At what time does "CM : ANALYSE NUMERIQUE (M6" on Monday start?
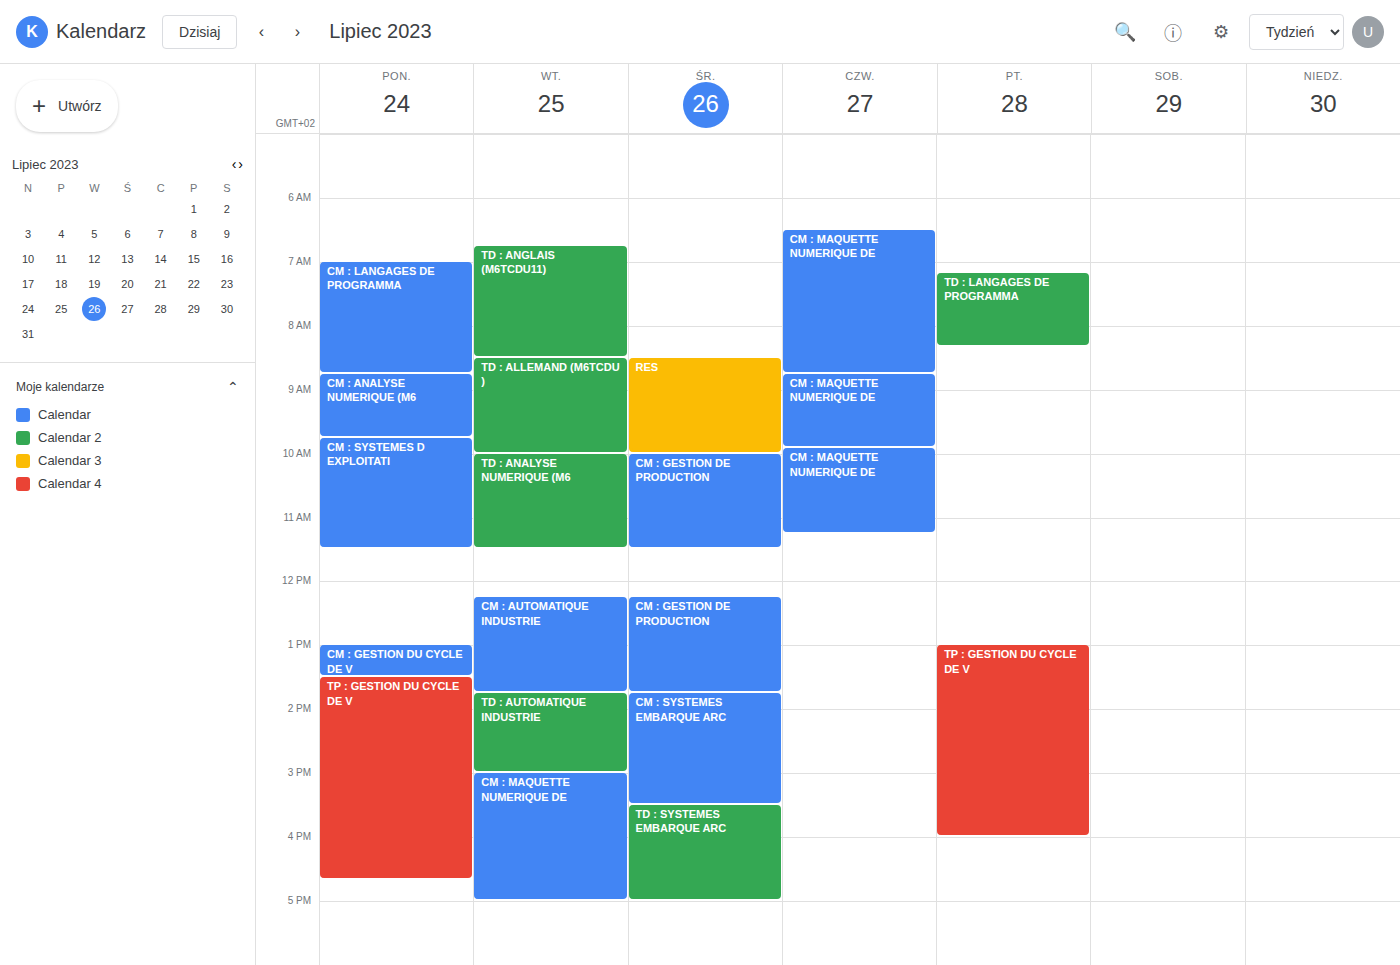
8:45 AM